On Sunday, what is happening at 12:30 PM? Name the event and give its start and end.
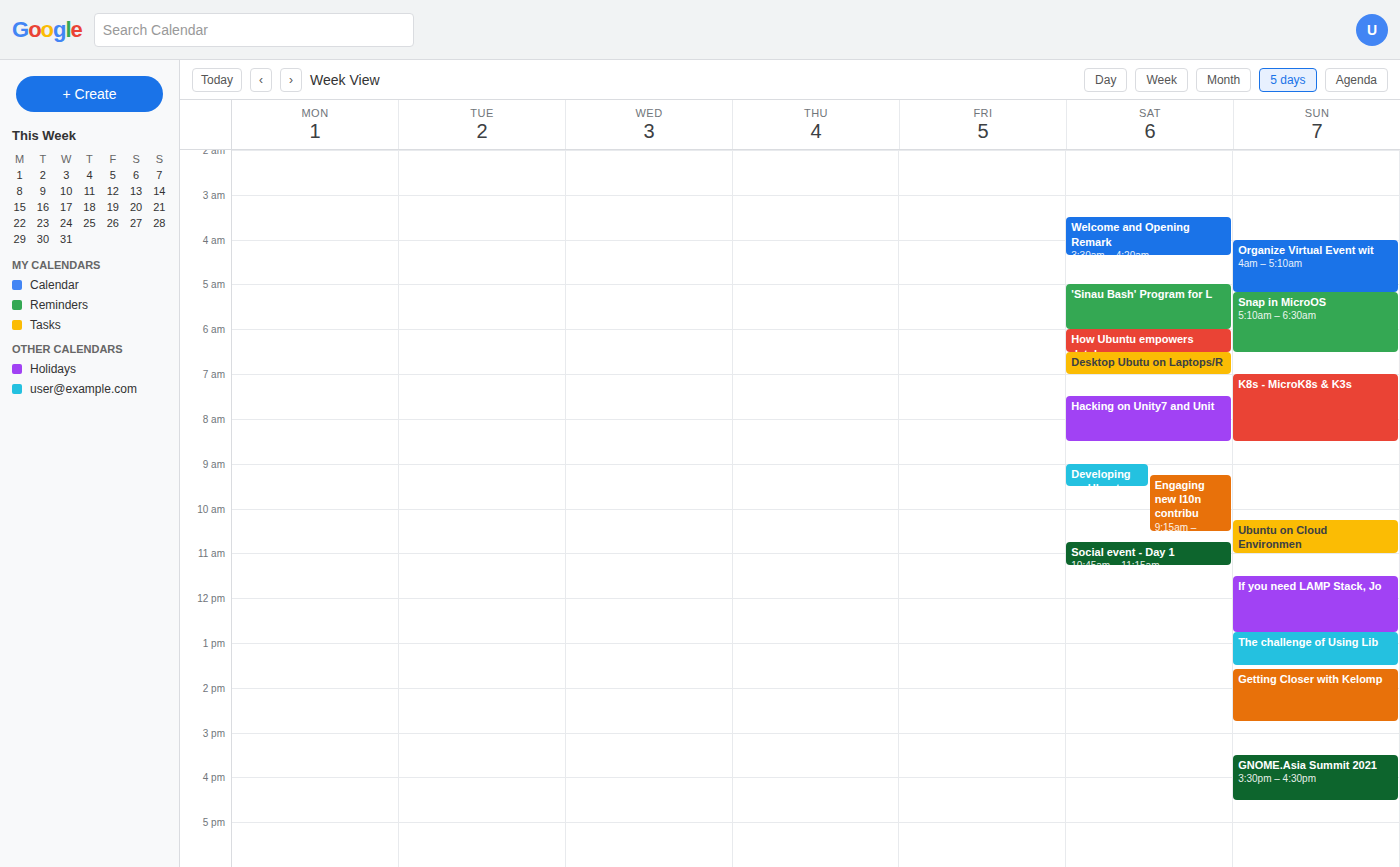
"If you need LAMP Stack, Jo", 11:30 AM to 12:45 PM